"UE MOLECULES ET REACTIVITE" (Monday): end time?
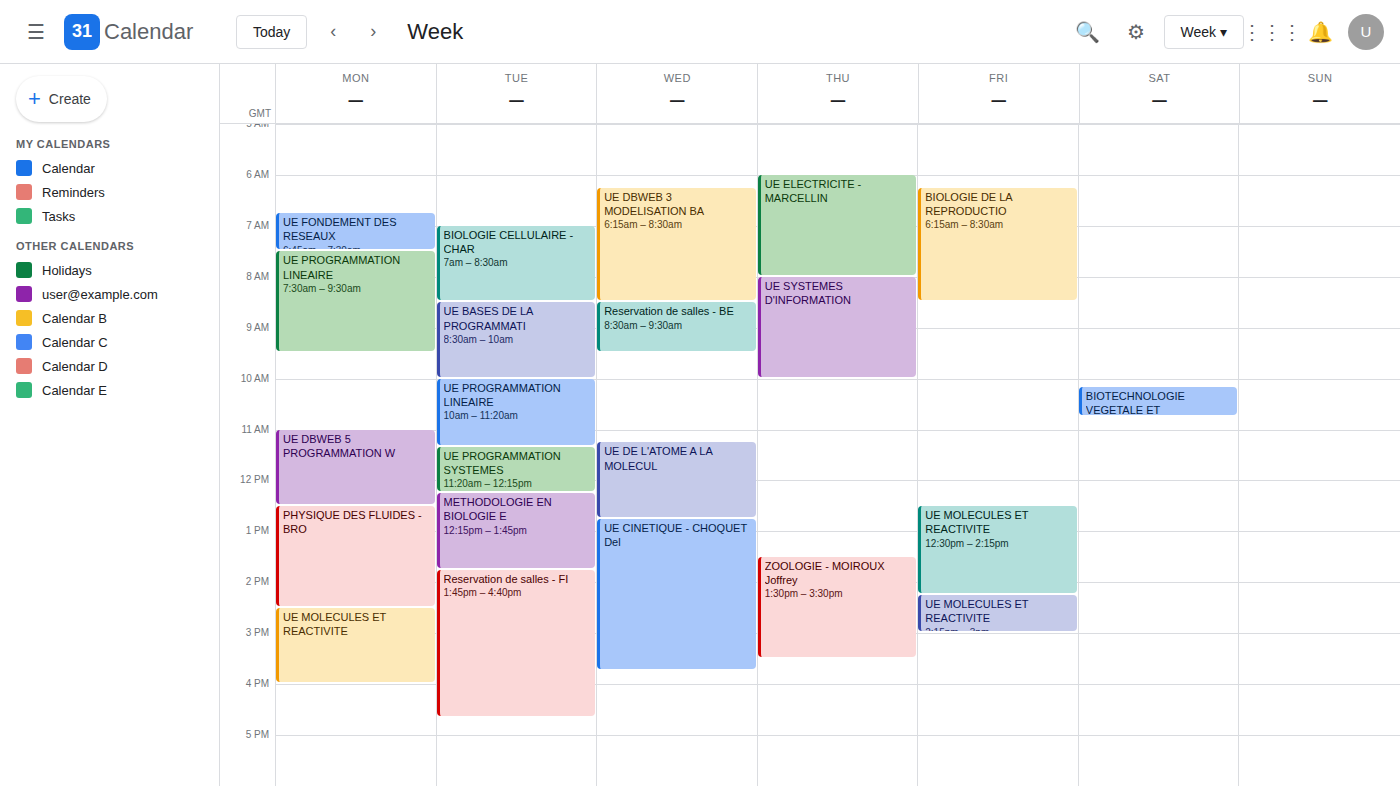
4:00 PM